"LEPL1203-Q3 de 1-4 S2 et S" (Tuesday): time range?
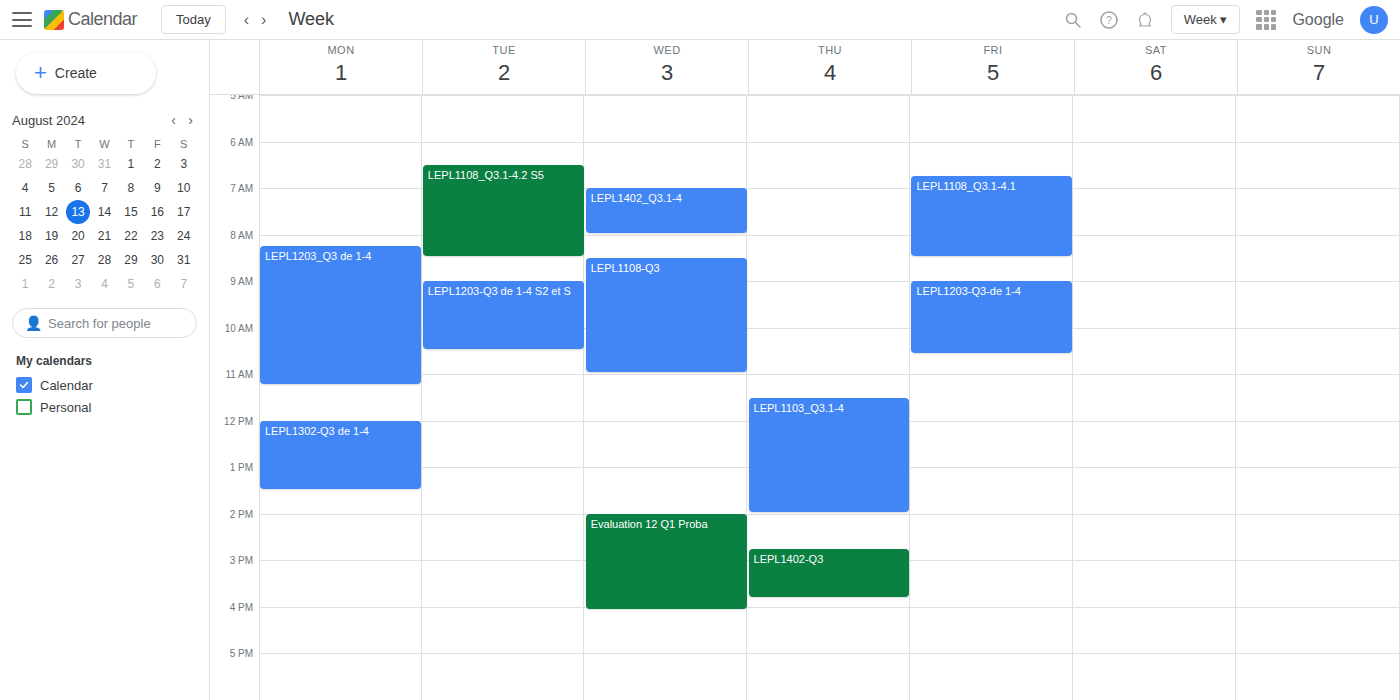
9:00 AM to 10:30 AM